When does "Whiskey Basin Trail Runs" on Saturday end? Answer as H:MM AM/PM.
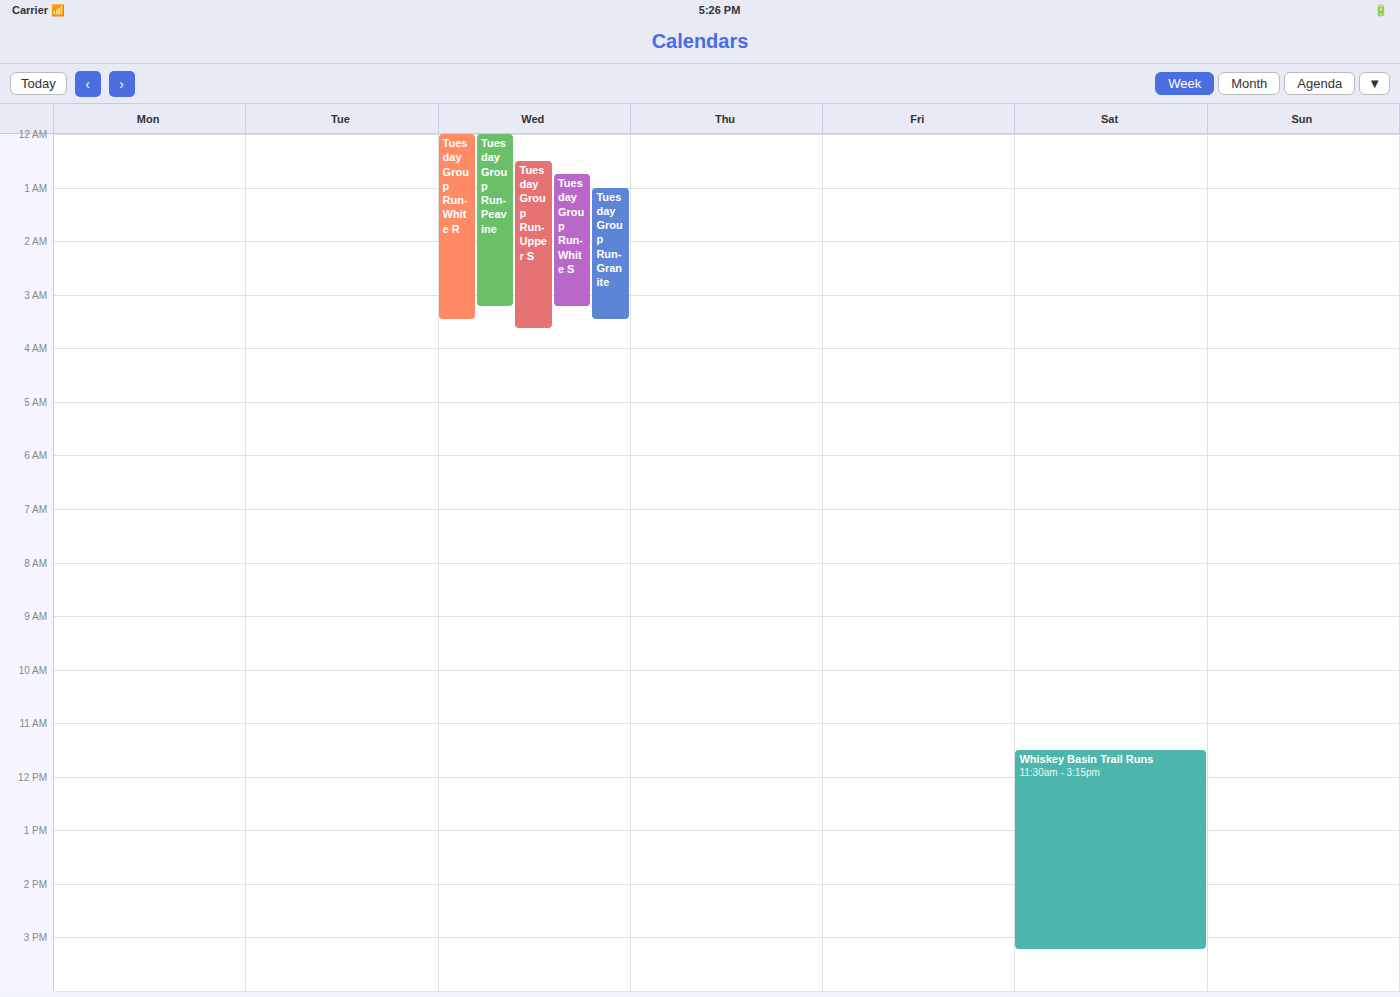
3:15 PM